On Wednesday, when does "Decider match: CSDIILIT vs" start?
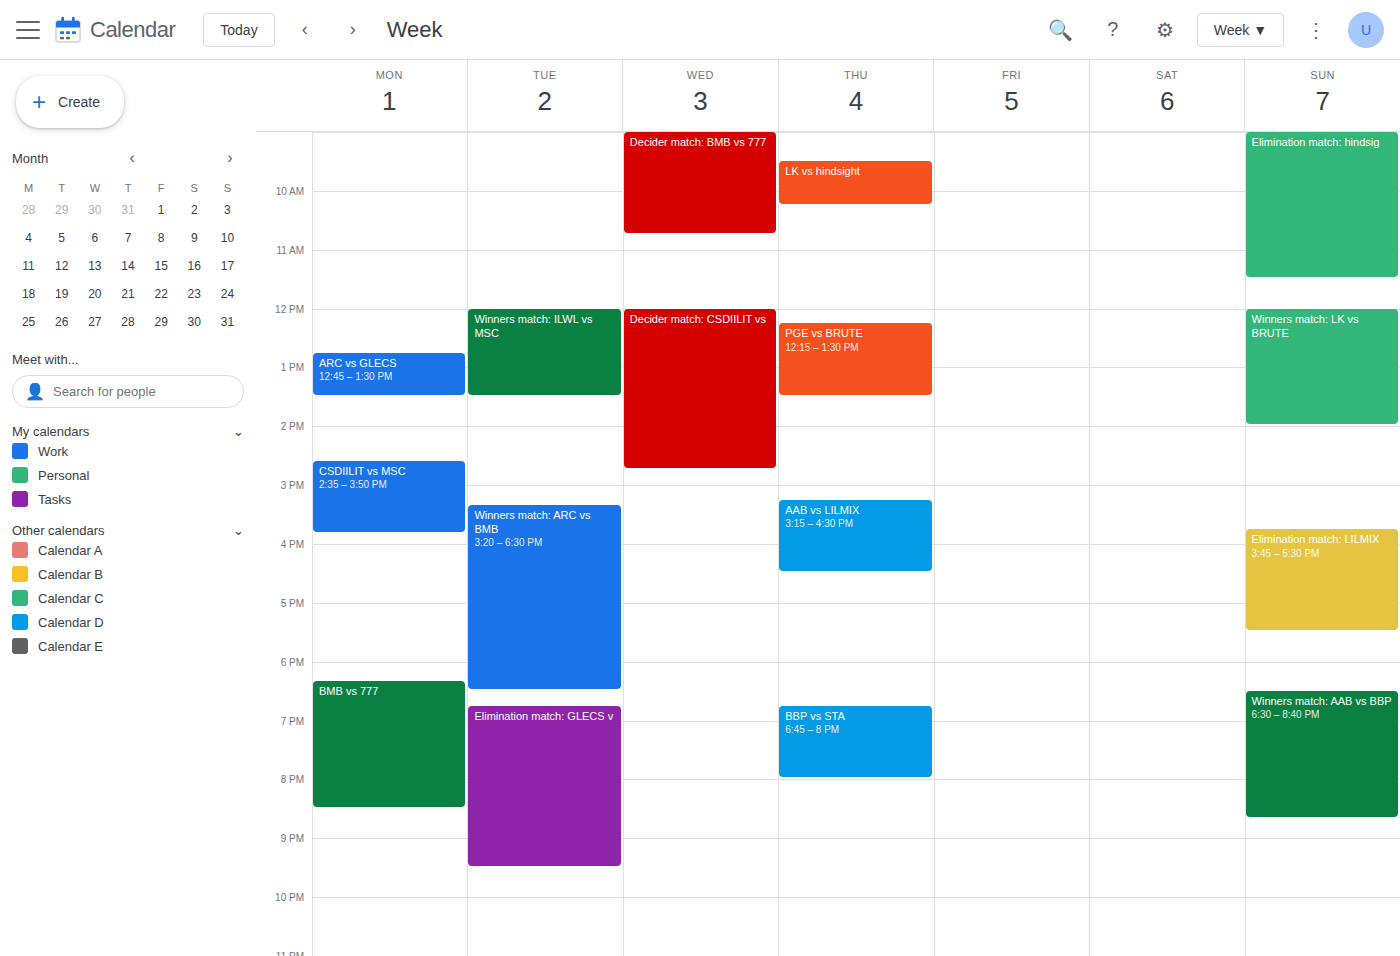
12:00 PM